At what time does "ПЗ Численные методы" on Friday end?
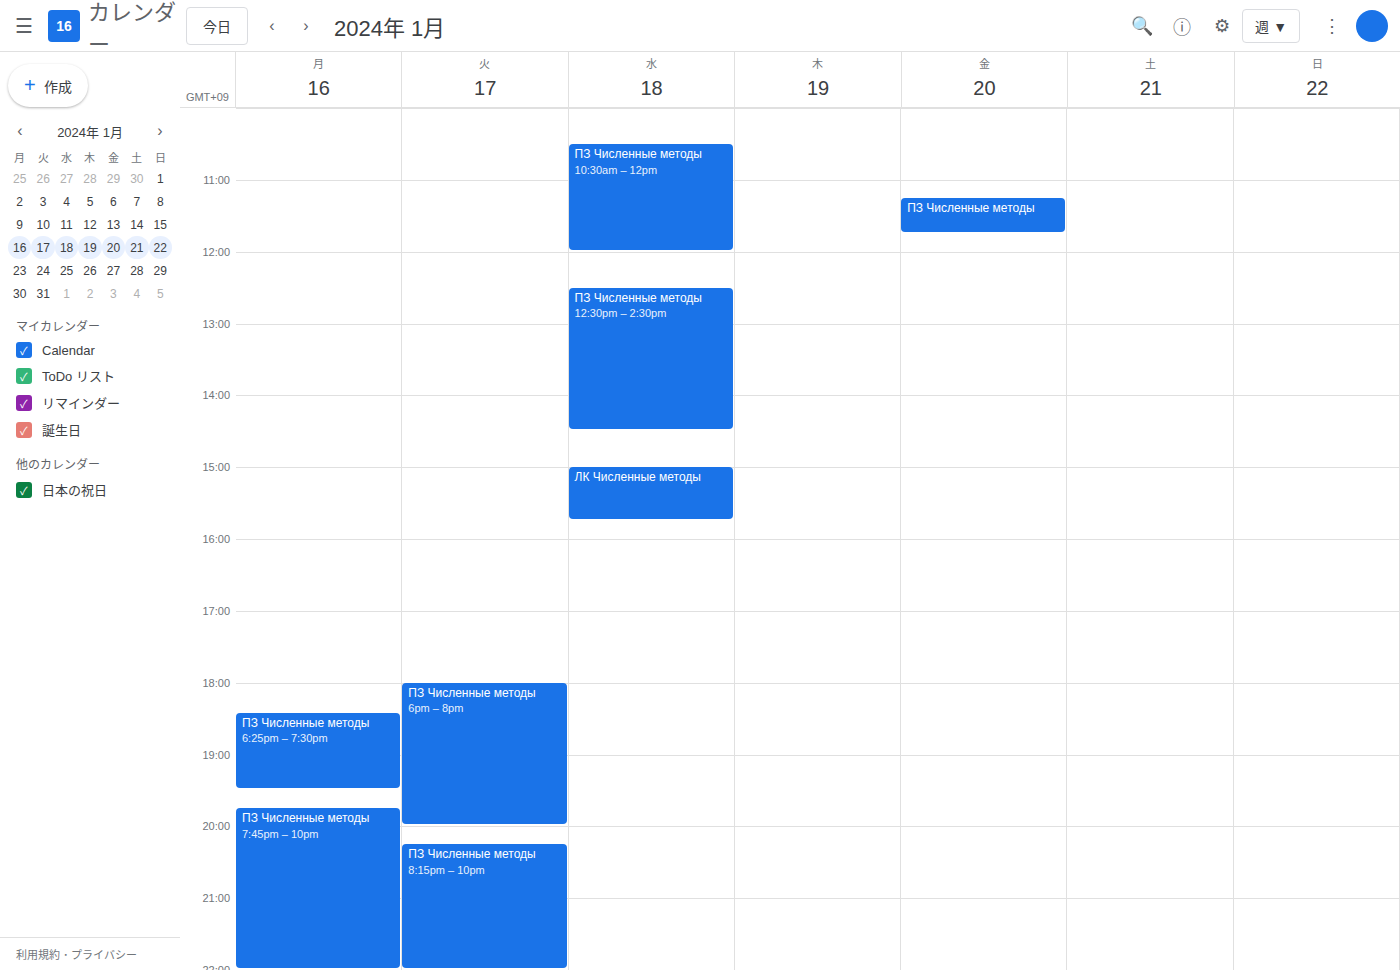
11:45 AM